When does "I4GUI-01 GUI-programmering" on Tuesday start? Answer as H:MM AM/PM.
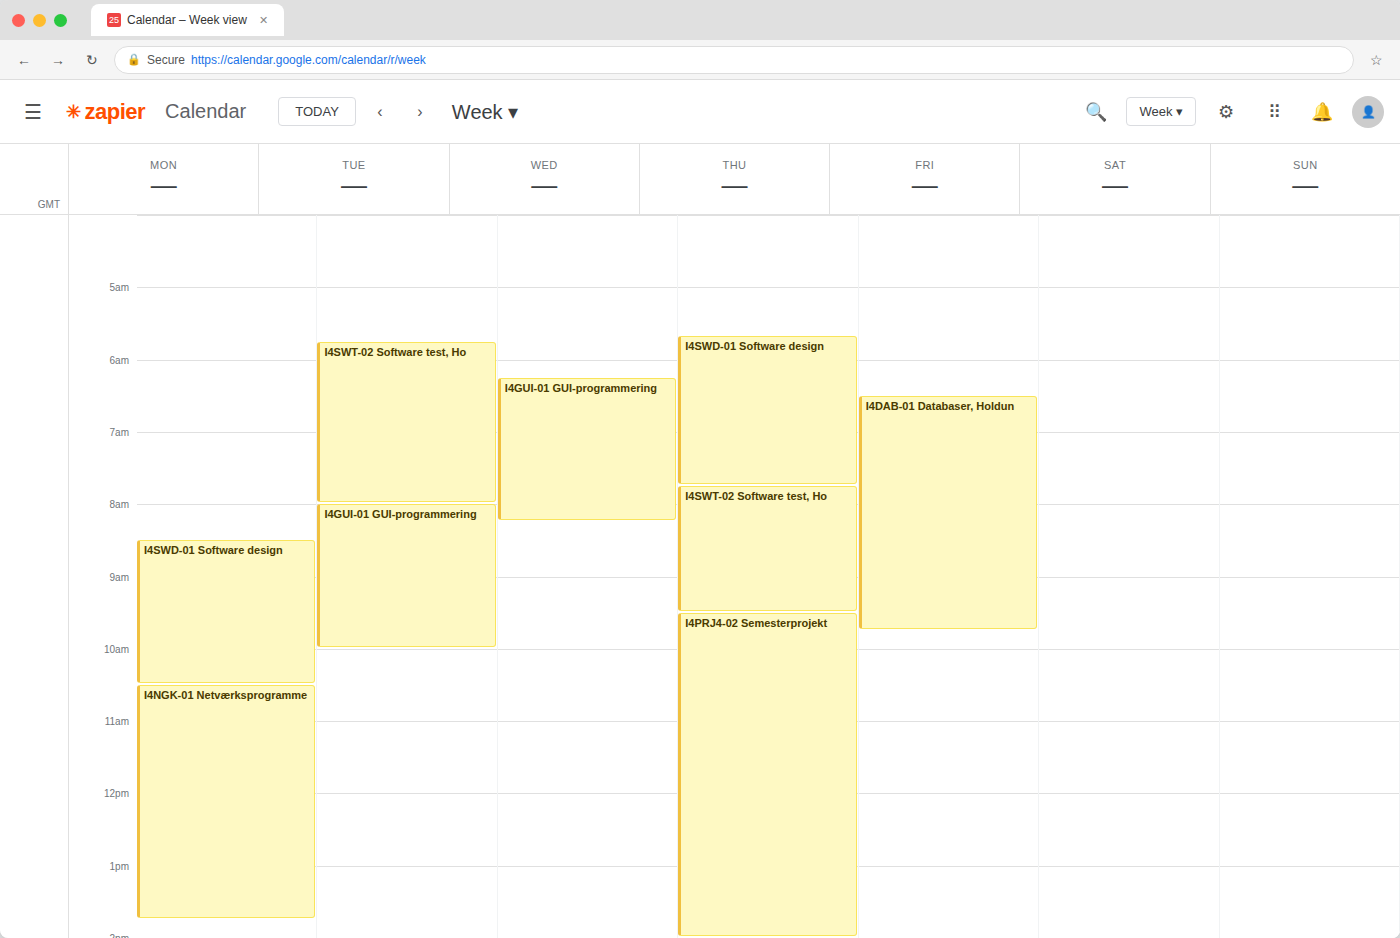
8:00 AM